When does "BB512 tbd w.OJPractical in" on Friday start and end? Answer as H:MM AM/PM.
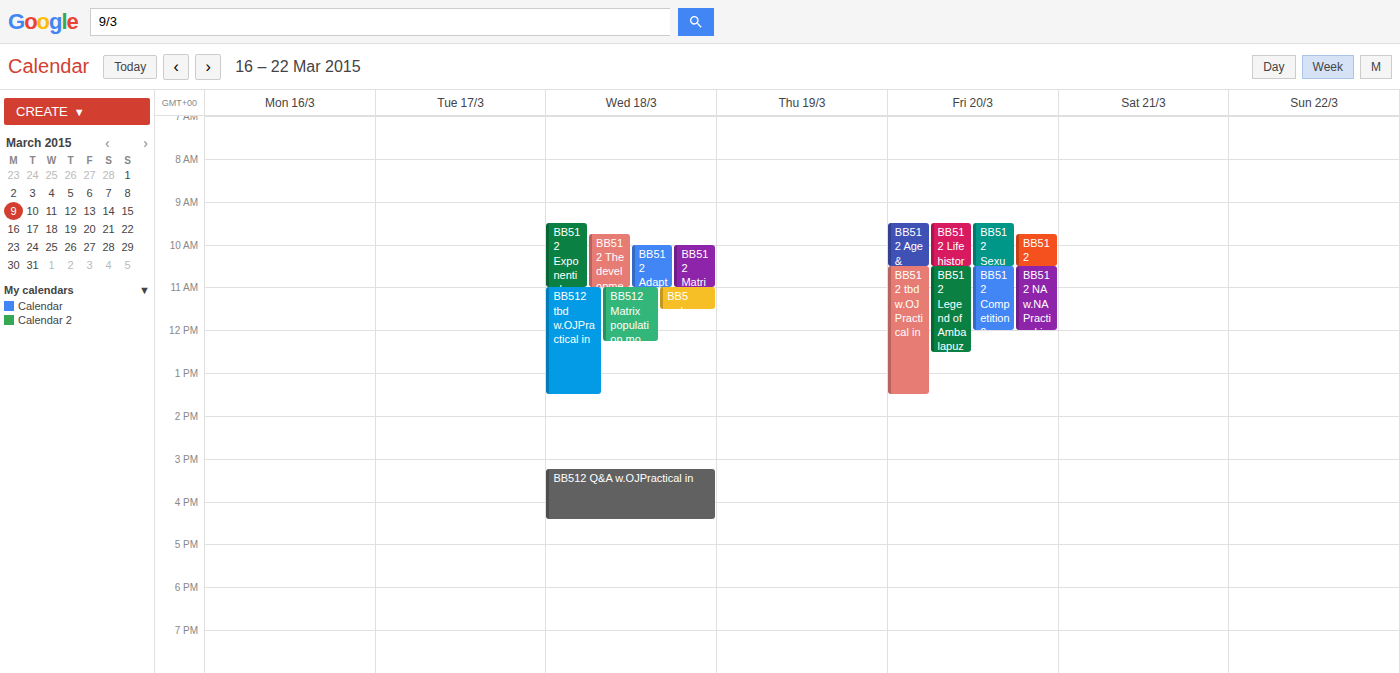
10:30 AM to 1:30 PM